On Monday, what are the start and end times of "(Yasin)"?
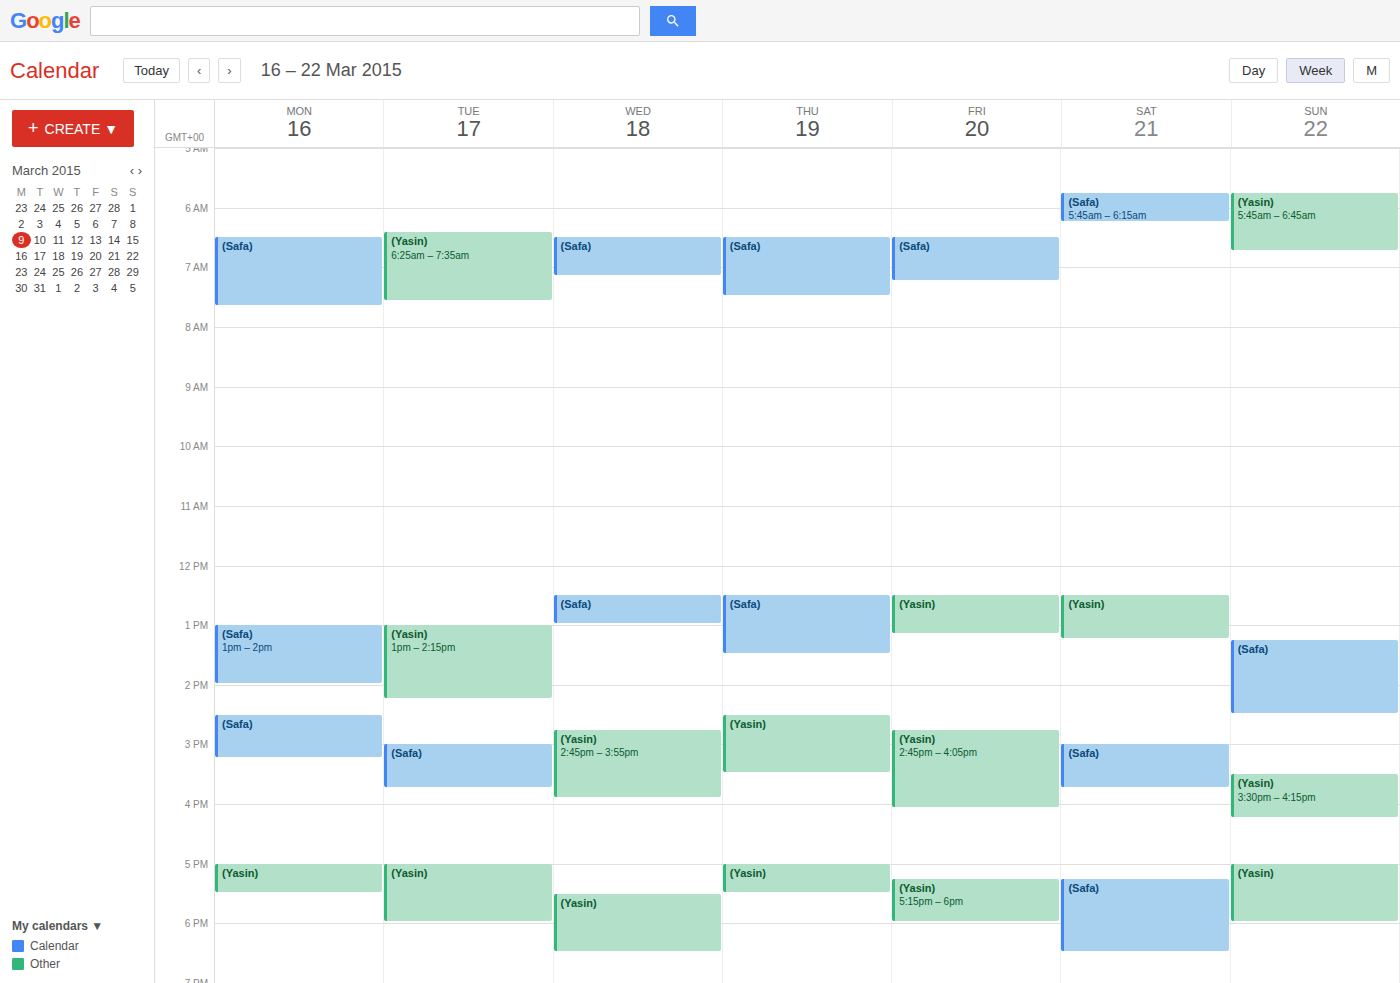
17:00 to 17:30